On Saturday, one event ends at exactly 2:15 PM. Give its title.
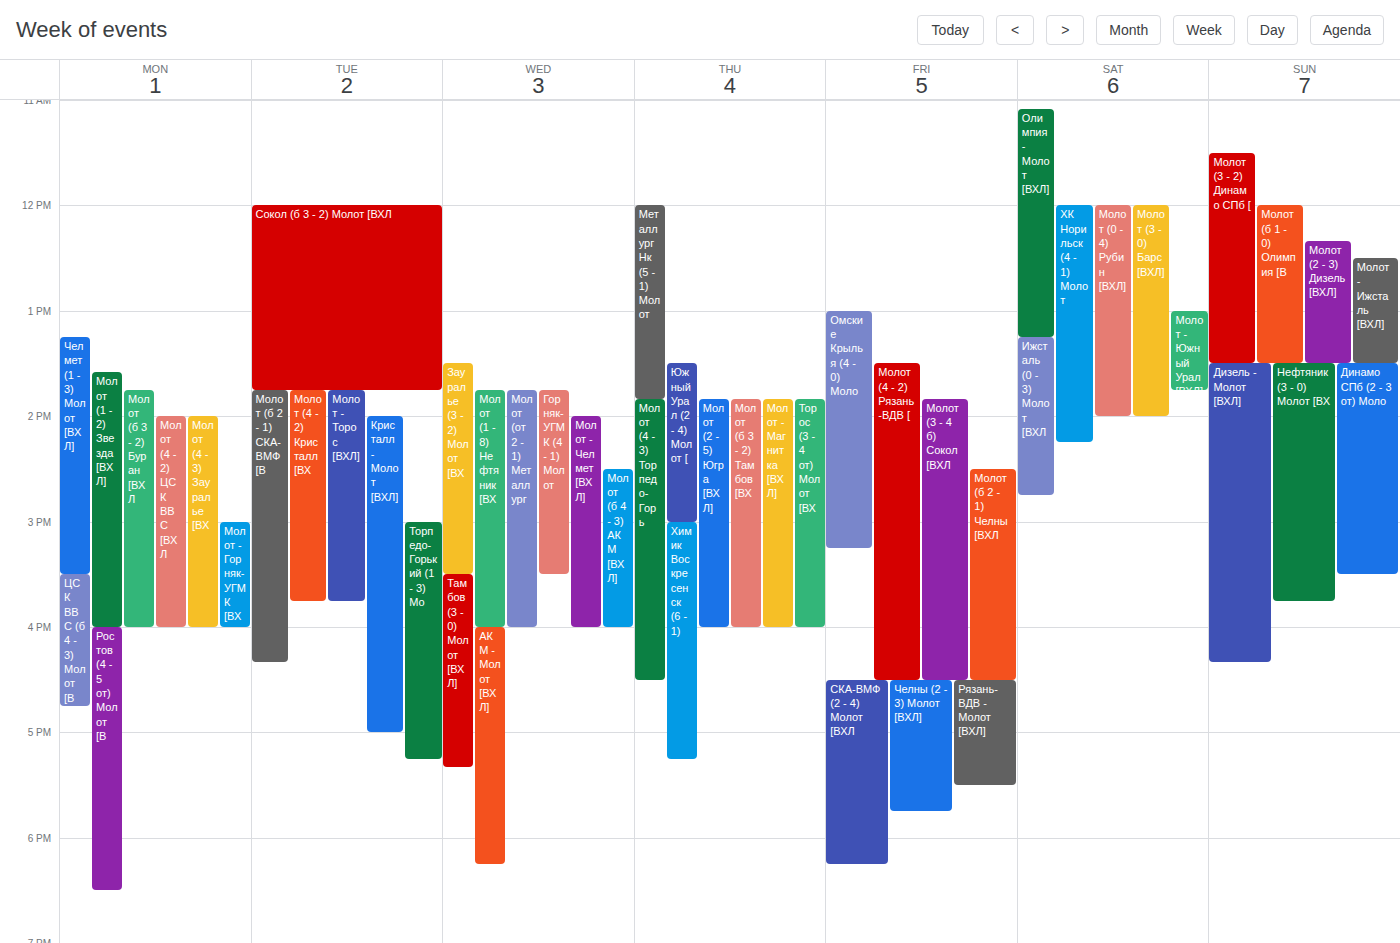
"ХК Норильск (4 - 1) Молот"